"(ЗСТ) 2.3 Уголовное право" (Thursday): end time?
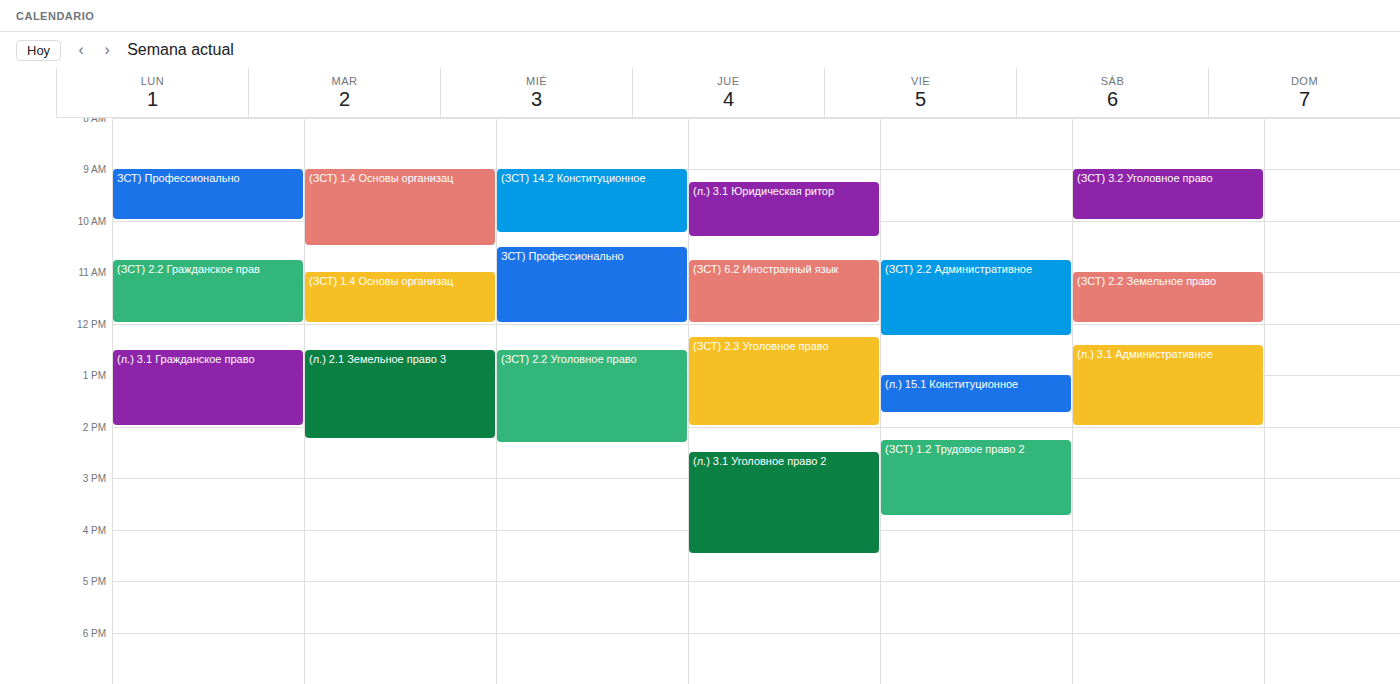
2:00 PM